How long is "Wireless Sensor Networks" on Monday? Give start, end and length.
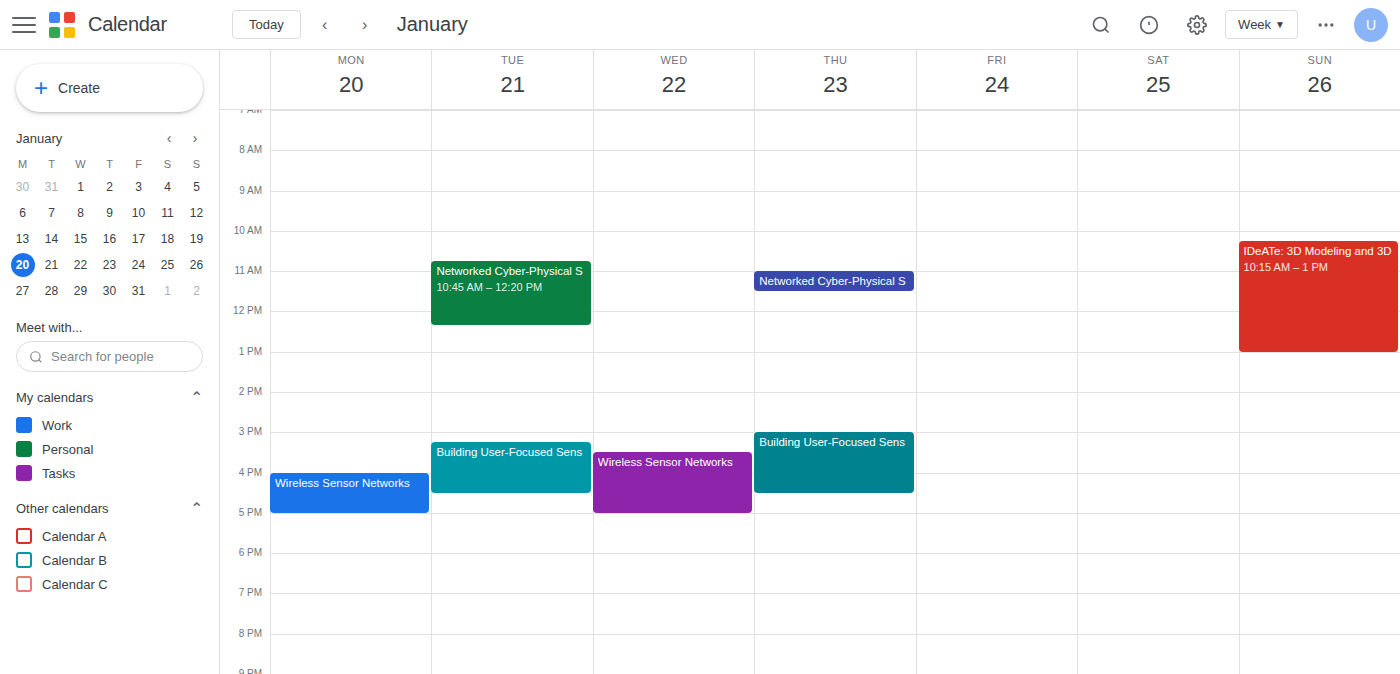
4:00 PM to 5:00 PM, 1 hour